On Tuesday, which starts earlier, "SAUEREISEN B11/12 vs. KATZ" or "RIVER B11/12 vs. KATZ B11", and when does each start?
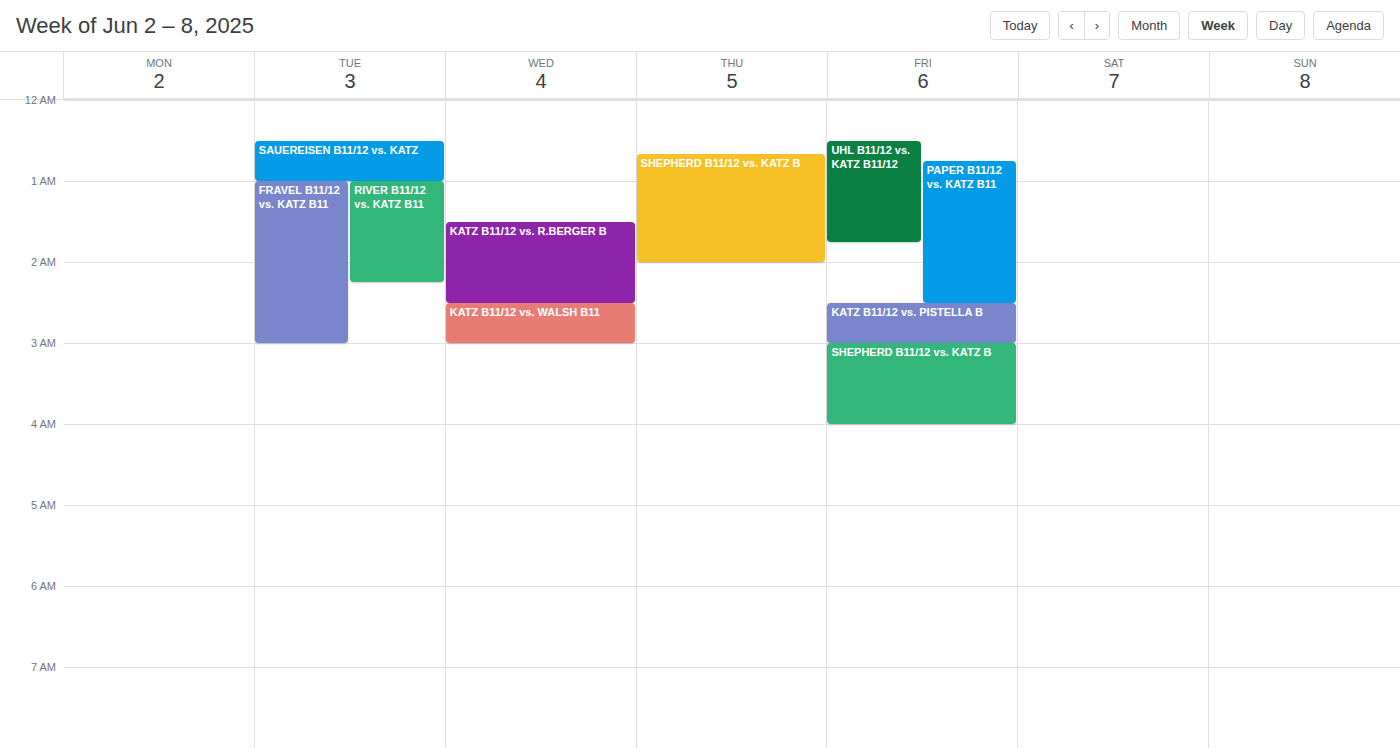
"SAUEREISEN B11/12 vs. KATZ" 12:30 AM; "RIVER B11/12 vs. KATZ B11" 1:00 AM.